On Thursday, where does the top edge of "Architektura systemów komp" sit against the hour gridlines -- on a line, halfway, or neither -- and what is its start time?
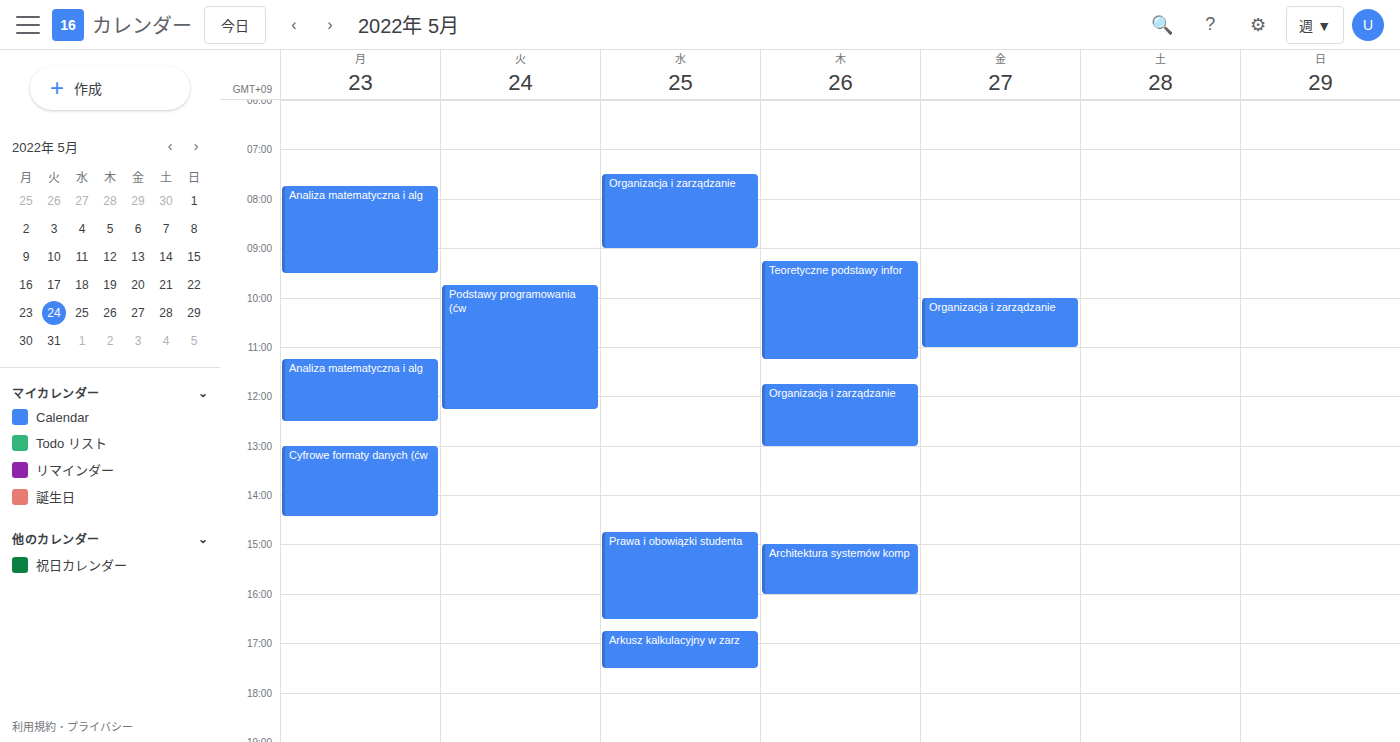
3:00 PM -- exactly on the 3 PM line.